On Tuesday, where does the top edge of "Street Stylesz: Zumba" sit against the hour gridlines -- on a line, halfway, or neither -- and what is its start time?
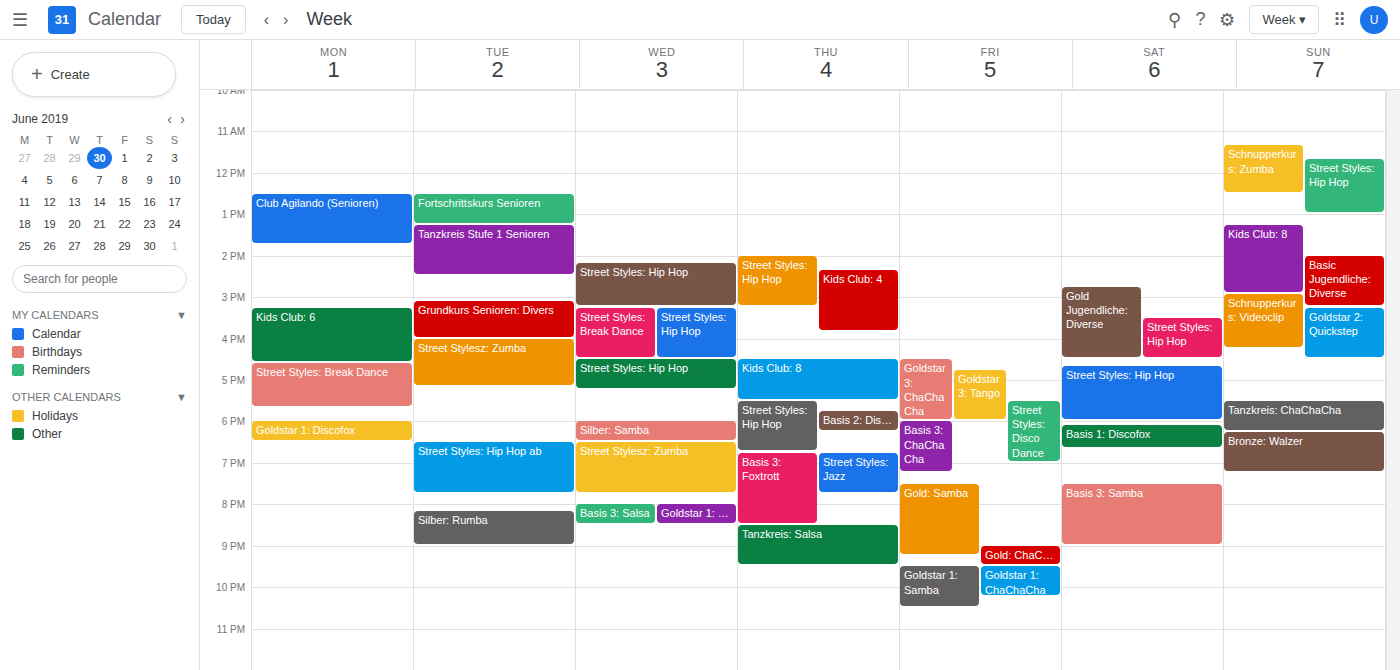
4:00 PM -- exactly on the 4 PM line.